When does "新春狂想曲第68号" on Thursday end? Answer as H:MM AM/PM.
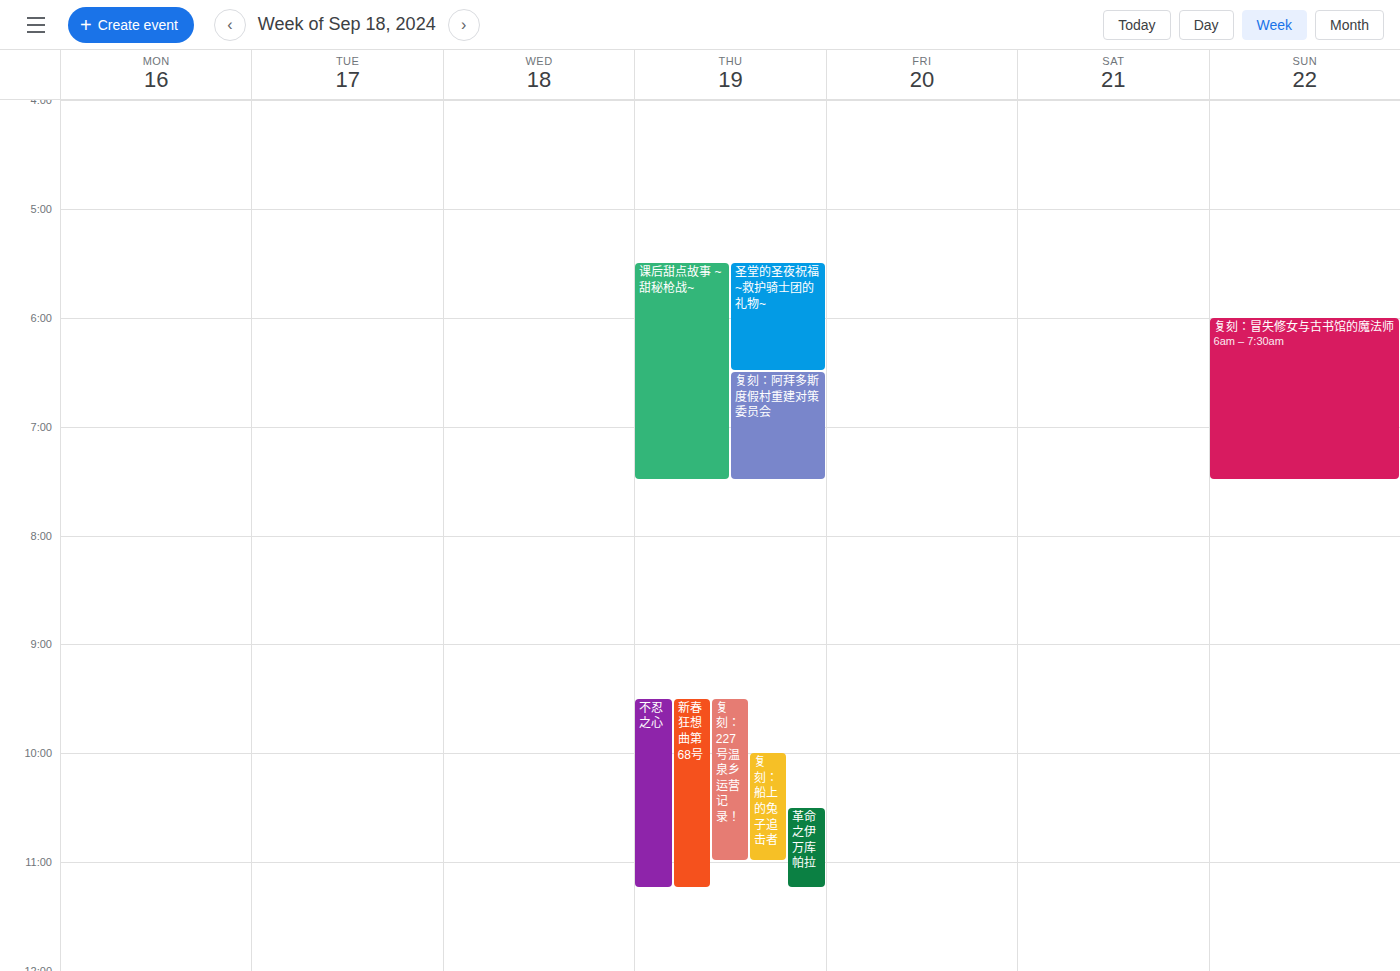
11:15 AM